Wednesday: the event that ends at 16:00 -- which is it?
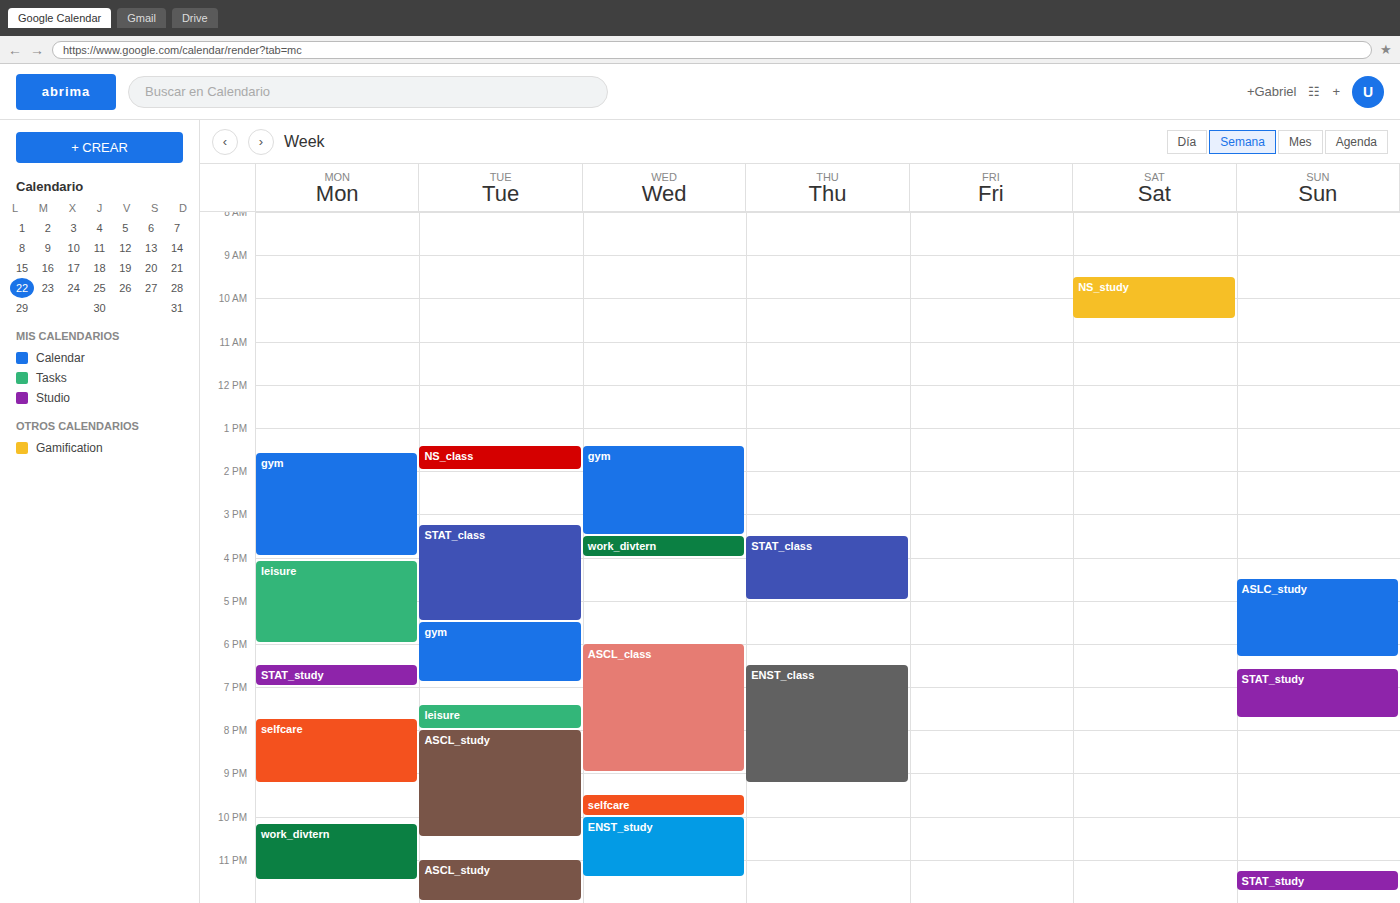
"work_divtern"